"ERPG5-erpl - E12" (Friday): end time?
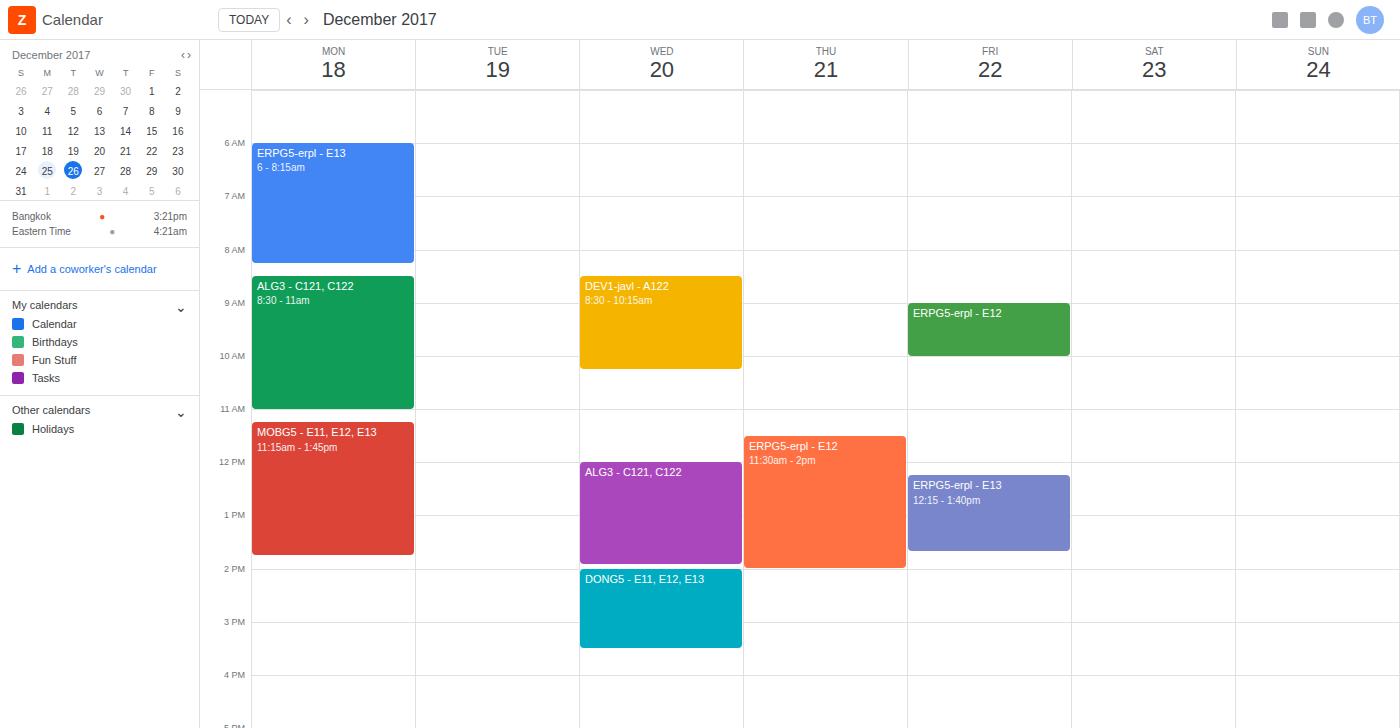
10:00